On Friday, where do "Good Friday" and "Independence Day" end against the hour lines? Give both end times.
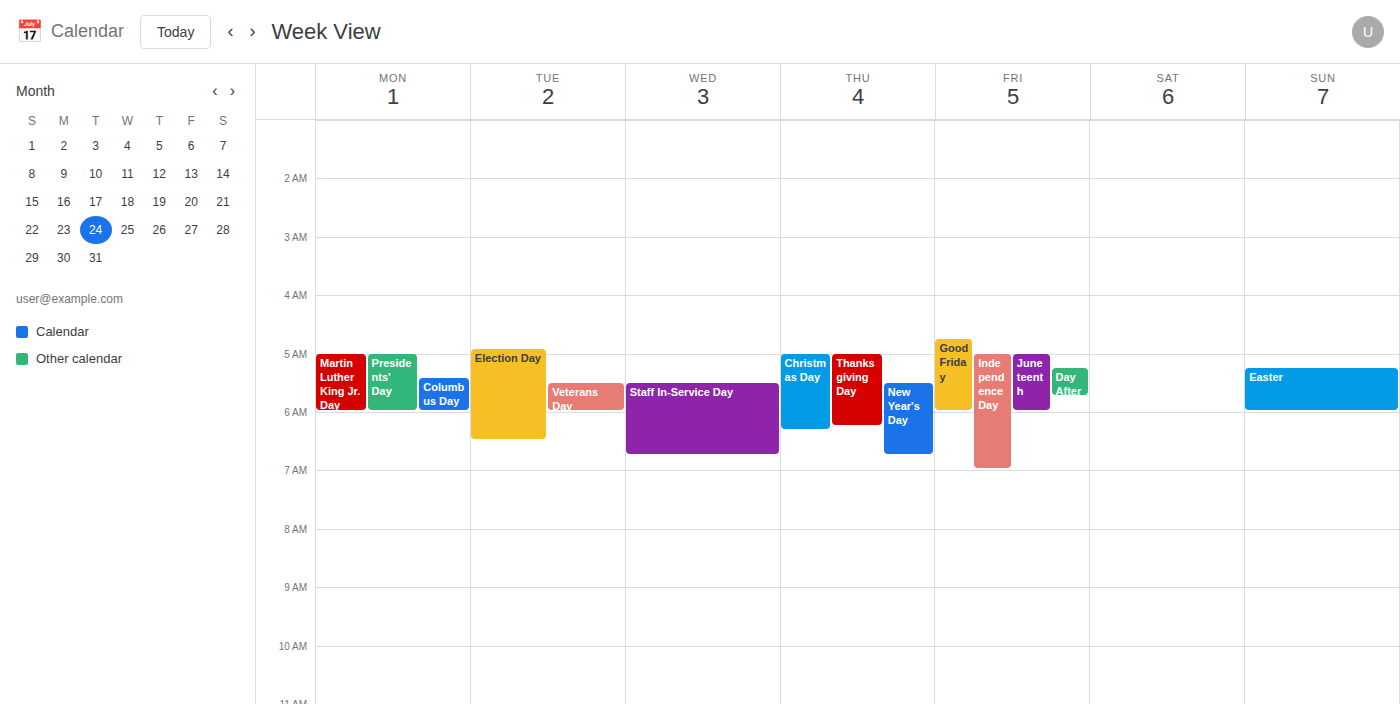
"Good Friday": 6:00 AM, exactly on the 6 AM line. "Independence Day": 7:00 AM, exactly on the 7 AM line.